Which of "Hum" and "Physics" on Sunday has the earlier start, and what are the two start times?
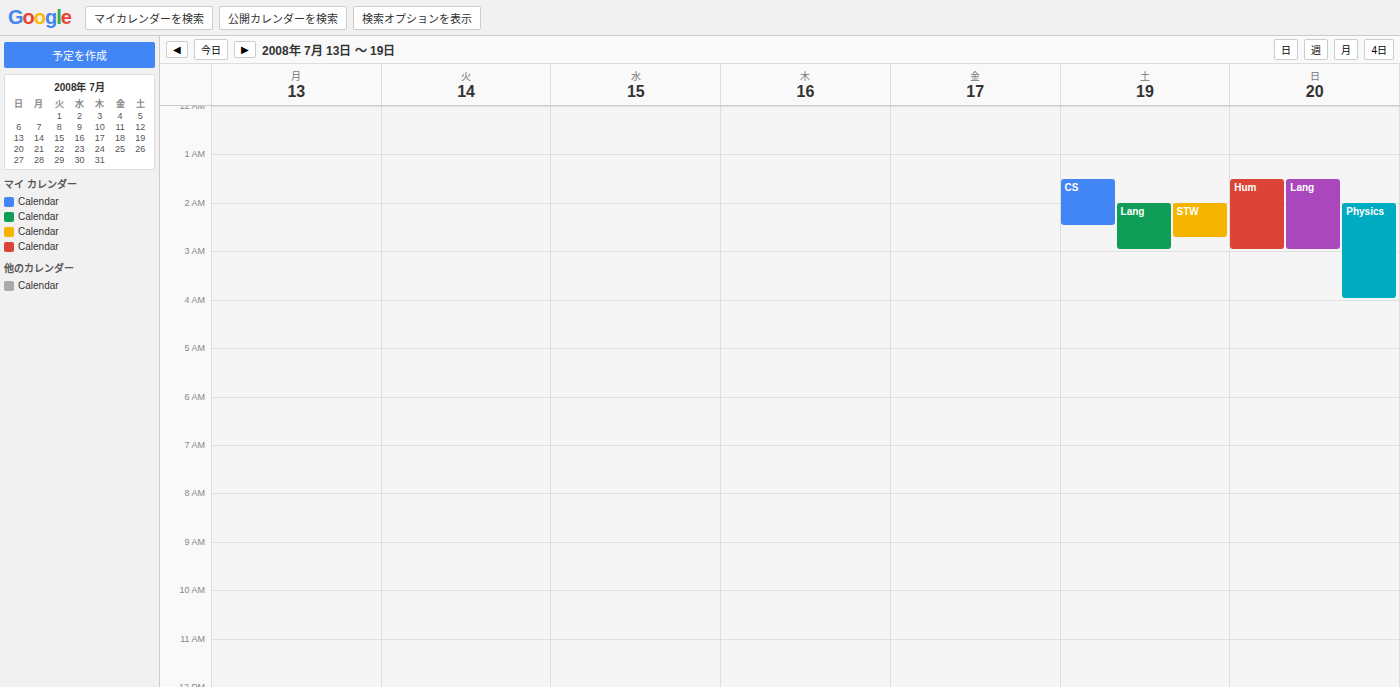
"Hum" 1:30 AM; "Physics" 2:00 AM.